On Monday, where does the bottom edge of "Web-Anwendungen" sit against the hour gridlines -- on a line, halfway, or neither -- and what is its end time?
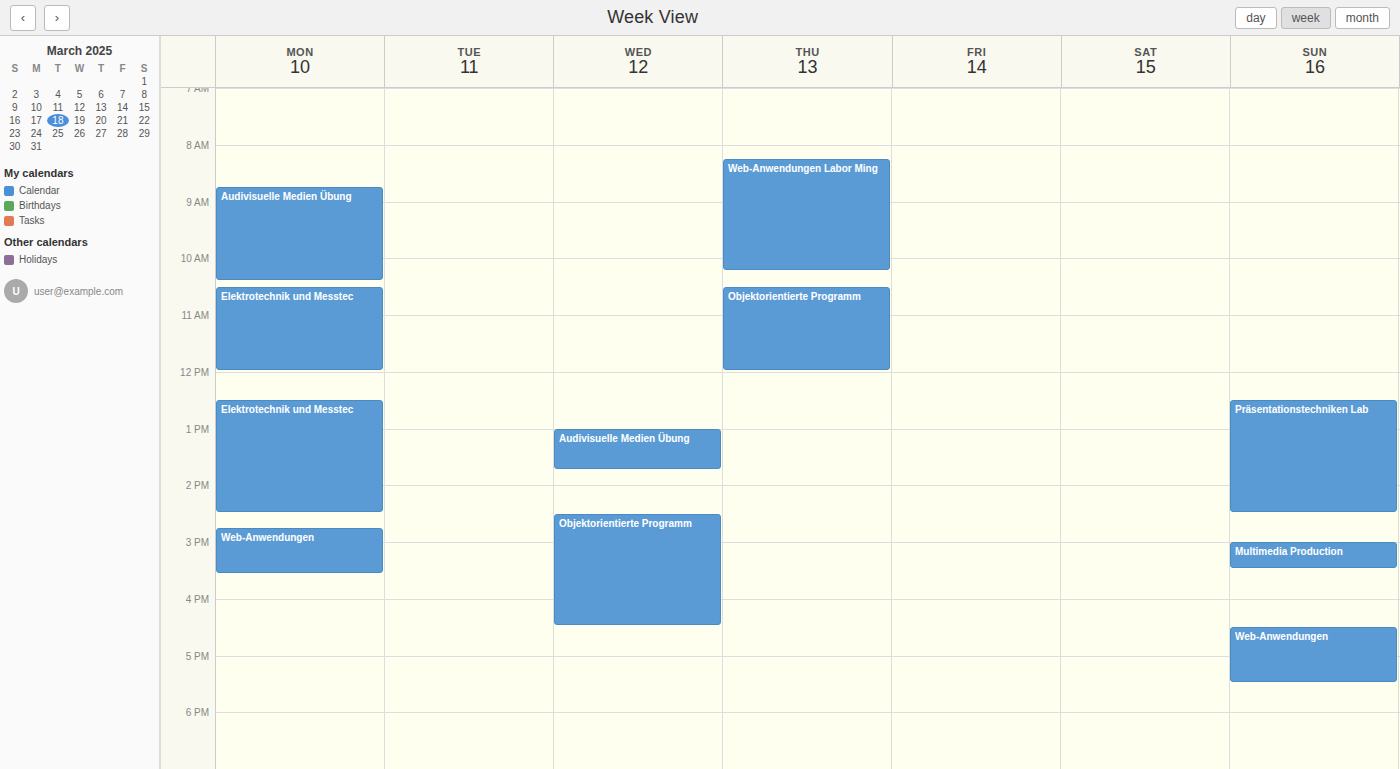
3:35 PM -- neither: 35 minutes below the 3 PM line and 25 minutes above the 4 PM line.